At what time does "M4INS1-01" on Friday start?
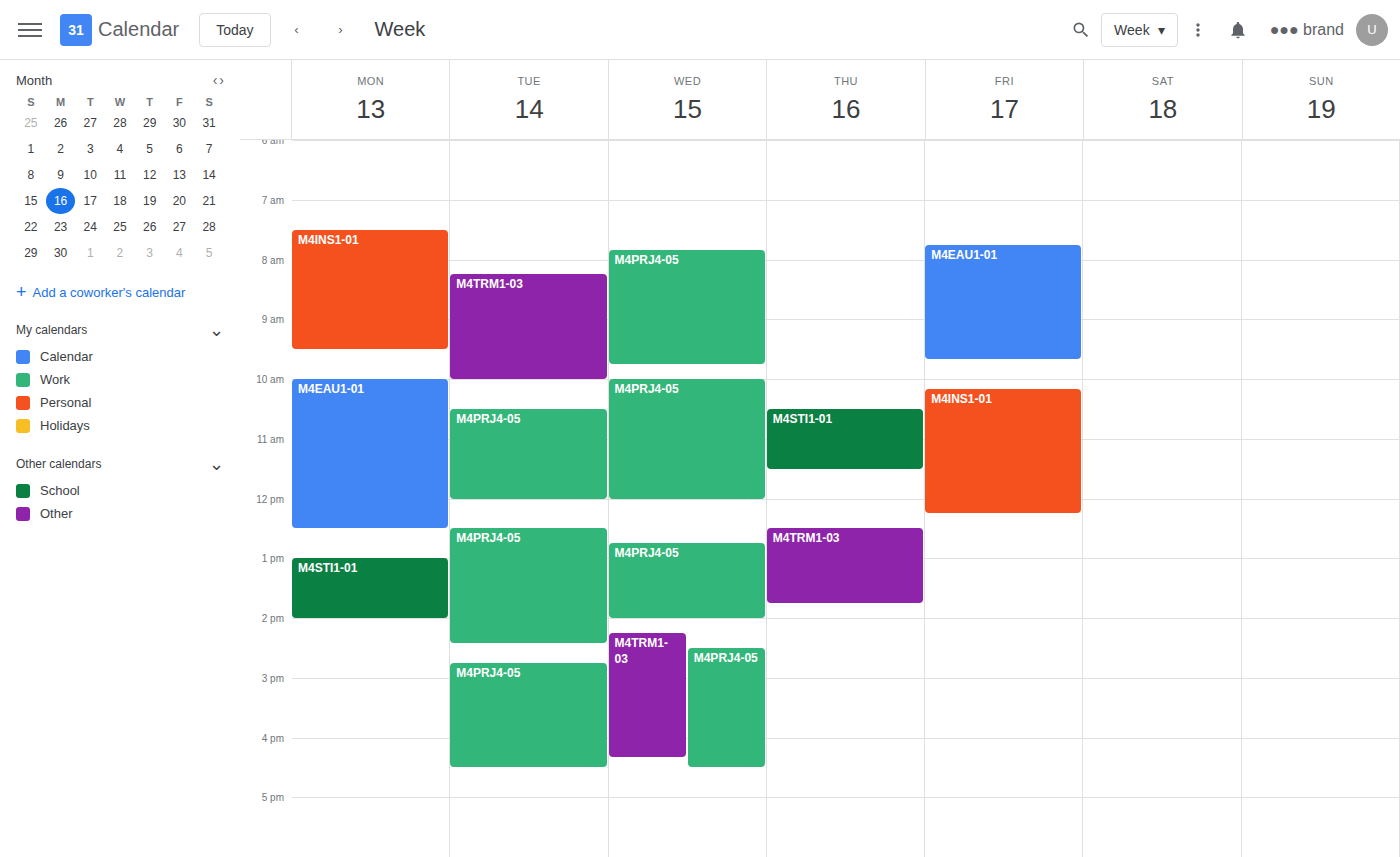
10:10 AM